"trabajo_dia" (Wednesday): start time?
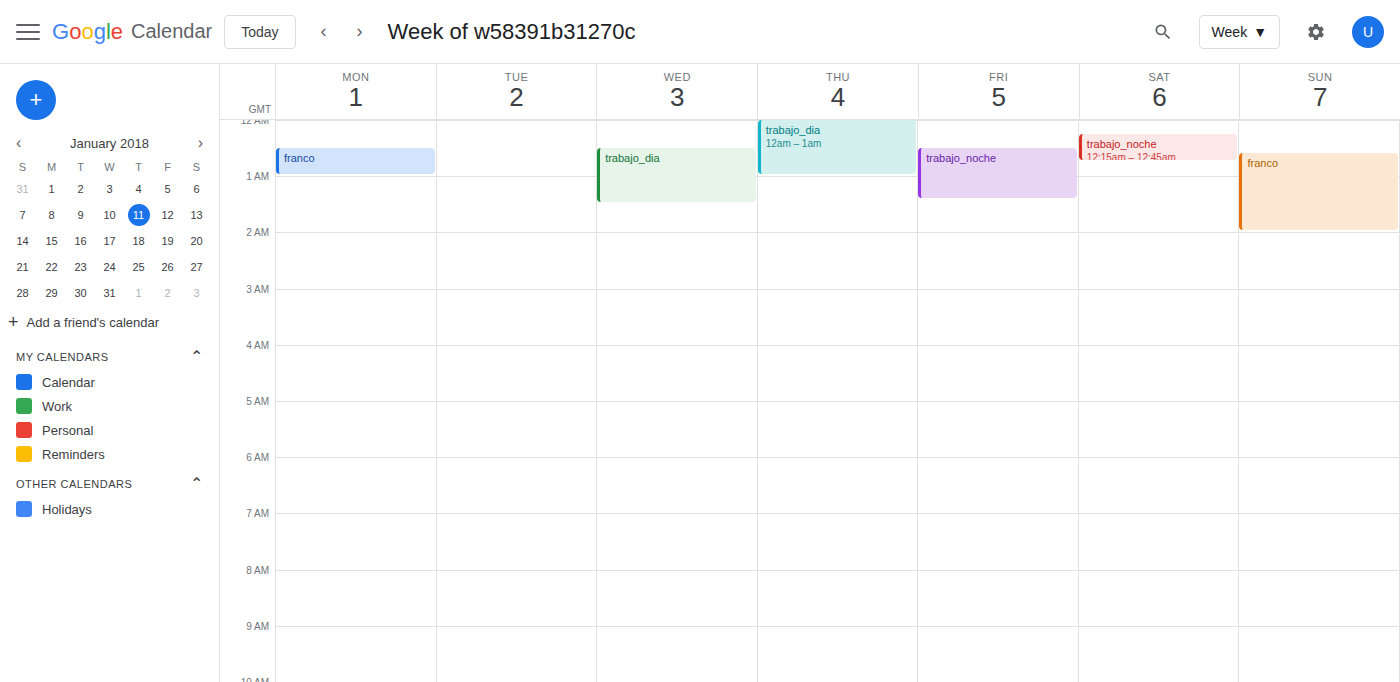
00:30